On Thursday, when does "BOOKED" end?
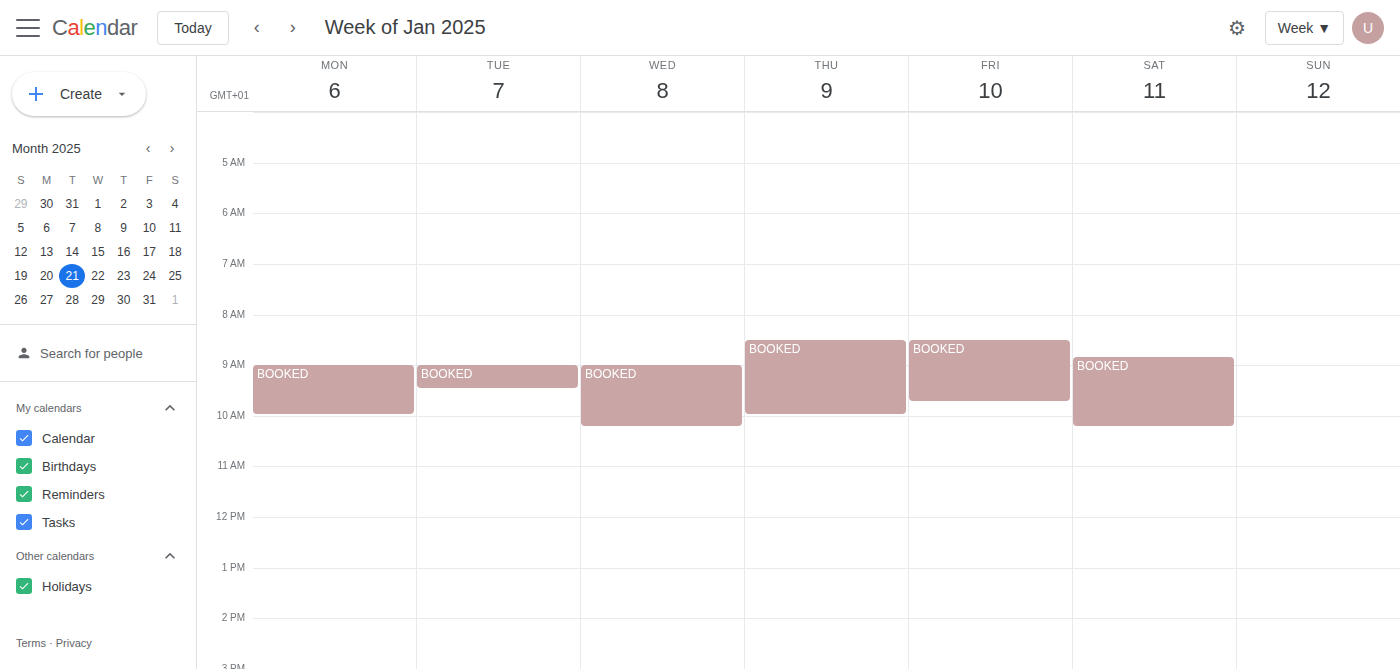
10:00 AM